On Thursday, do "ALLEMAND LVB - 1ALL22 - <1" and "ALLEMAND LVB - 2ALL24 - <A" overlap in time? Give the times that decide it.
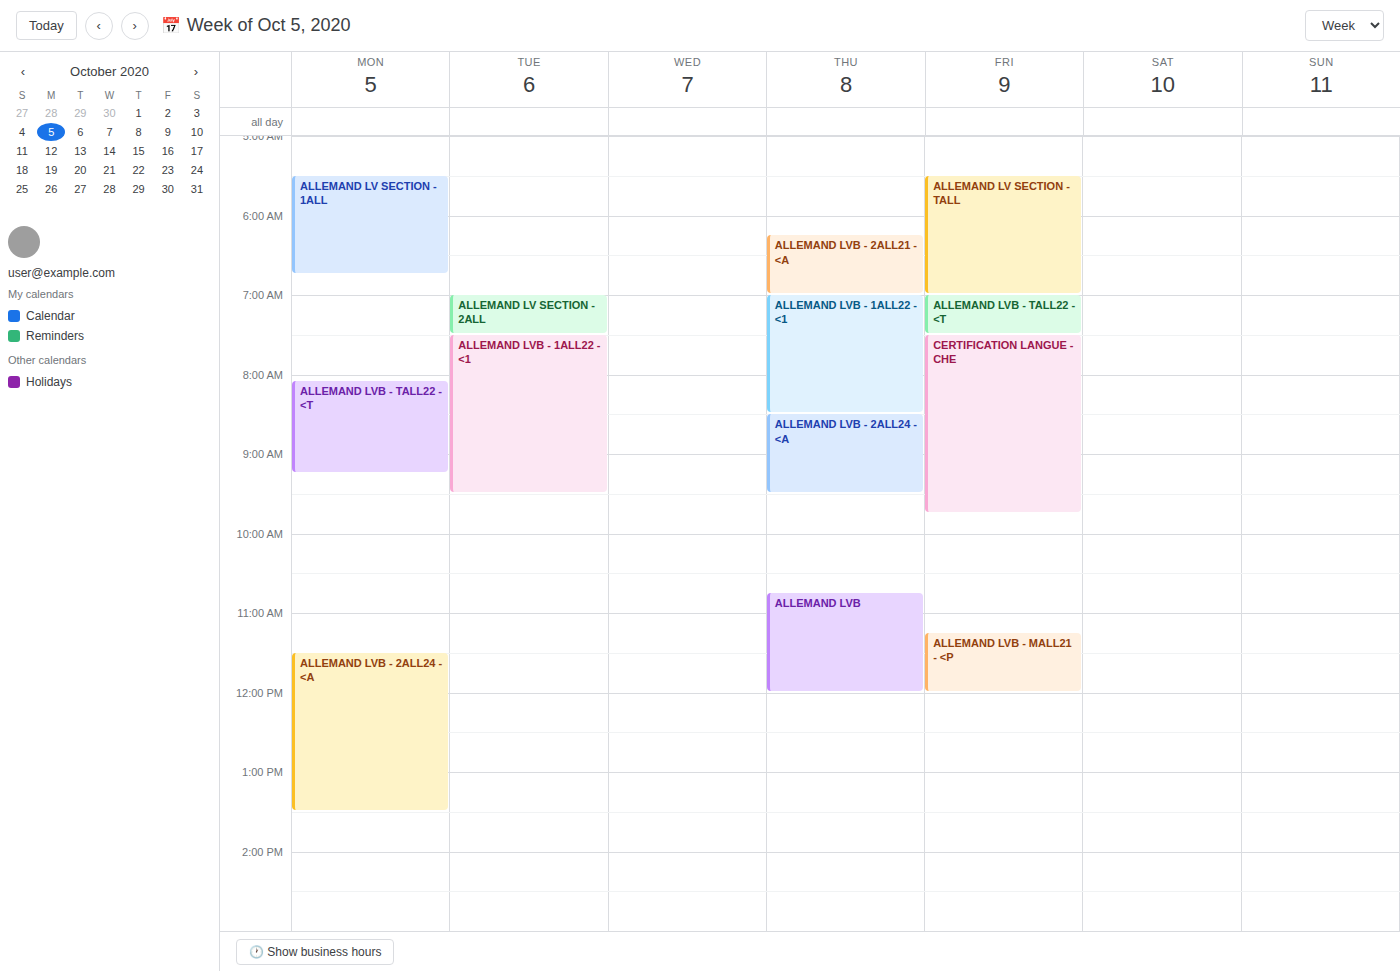
"ALLEMAND LVB - 1ALL22 - <1" ends at 8:30 AM, exactly when "ALLEMAND LVB - 2ALL24 - <A" starts -- they touch but do not overlap.